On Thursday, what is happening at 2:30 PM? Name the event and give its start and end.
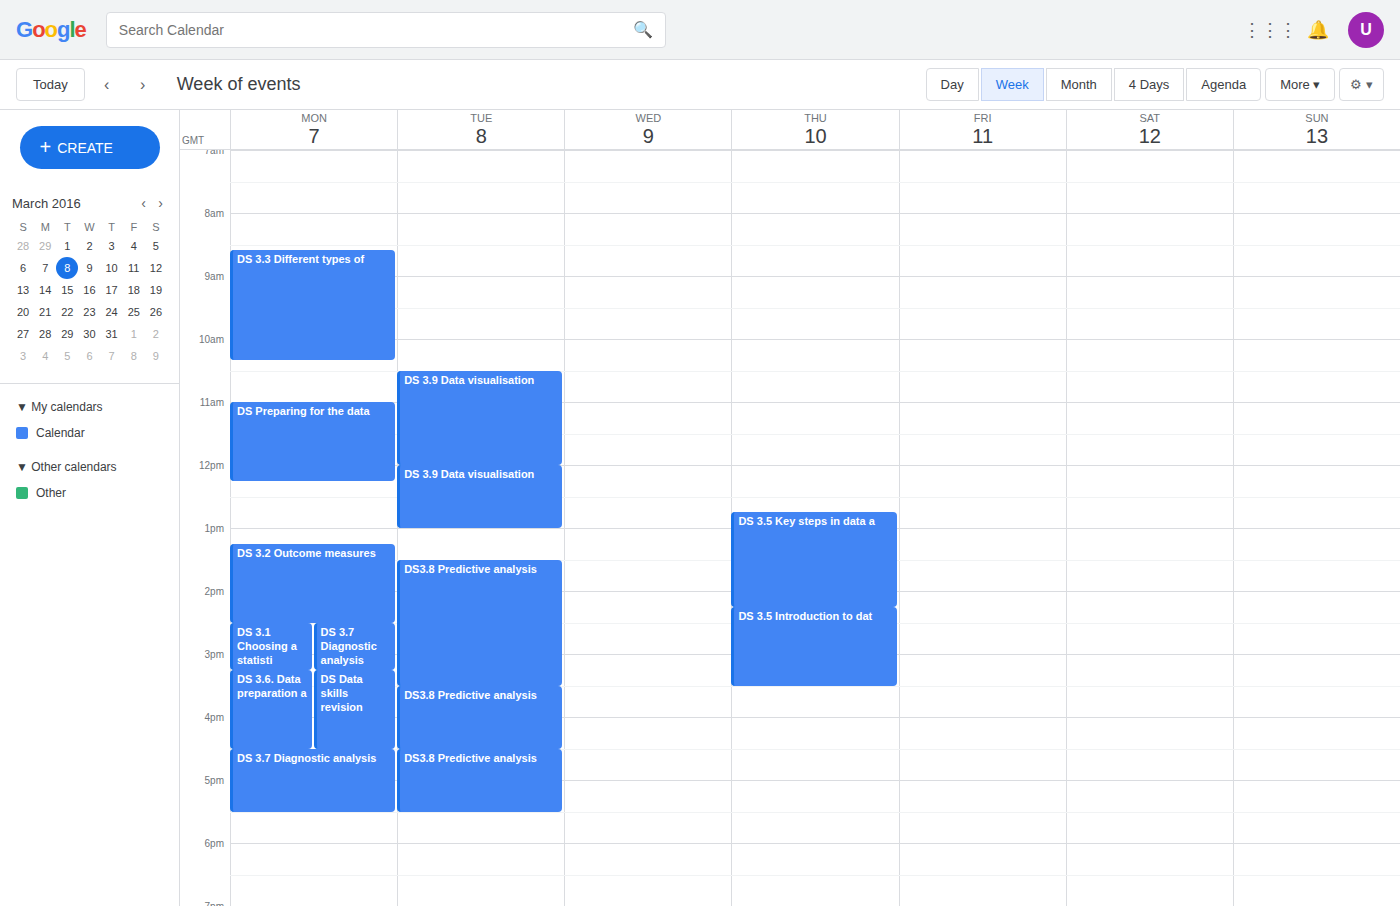
"DS 3.5 Introduction to dat", 2:15 PM to 3:30 PM